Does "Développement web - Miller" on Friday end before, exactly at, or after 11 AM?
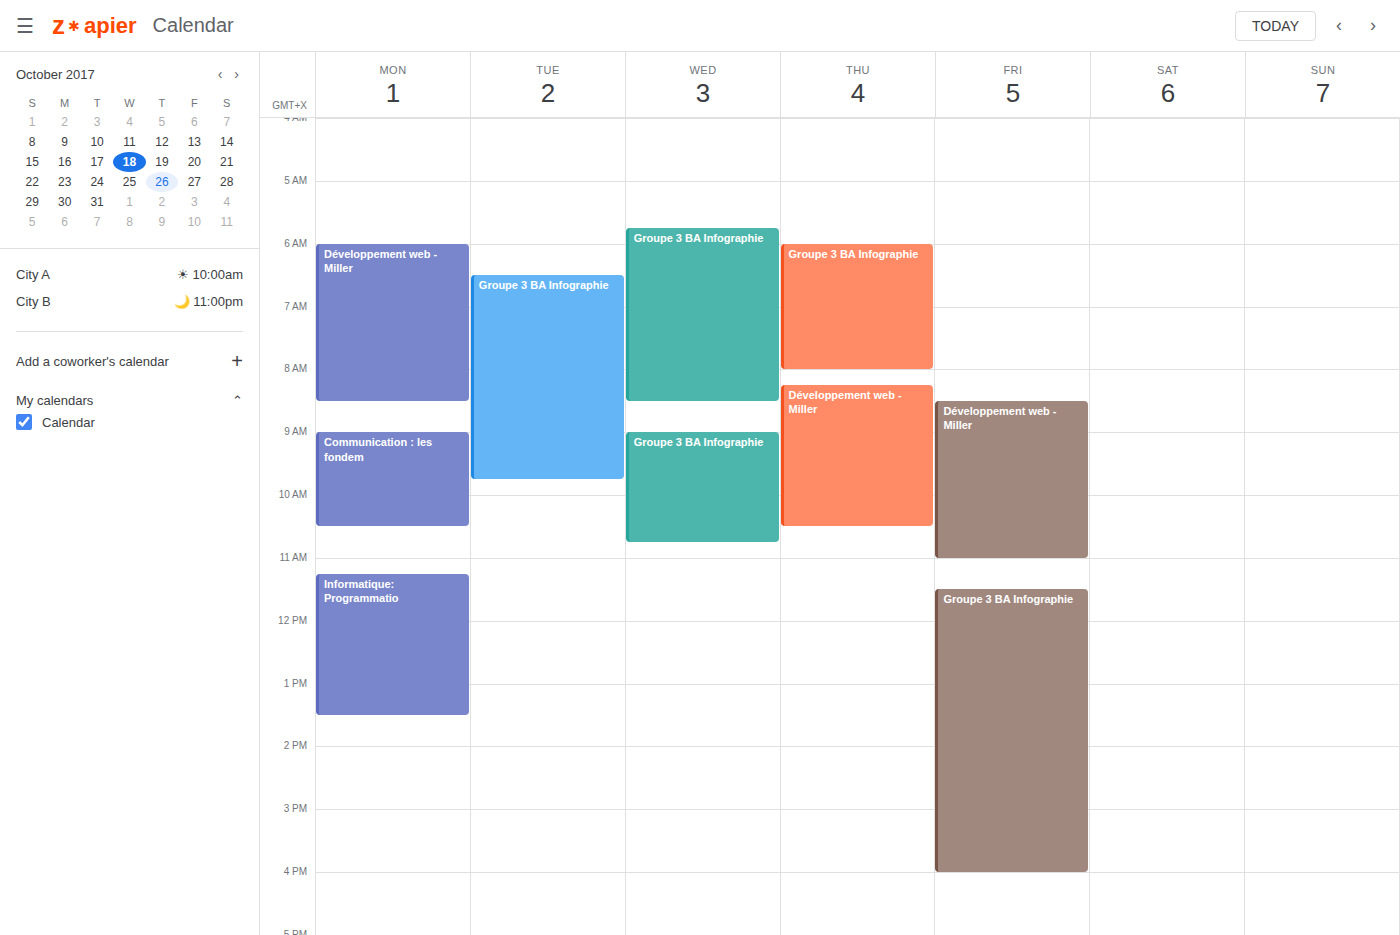
11:00 AM -- exactly at 11 AM, on the 11 AM line.